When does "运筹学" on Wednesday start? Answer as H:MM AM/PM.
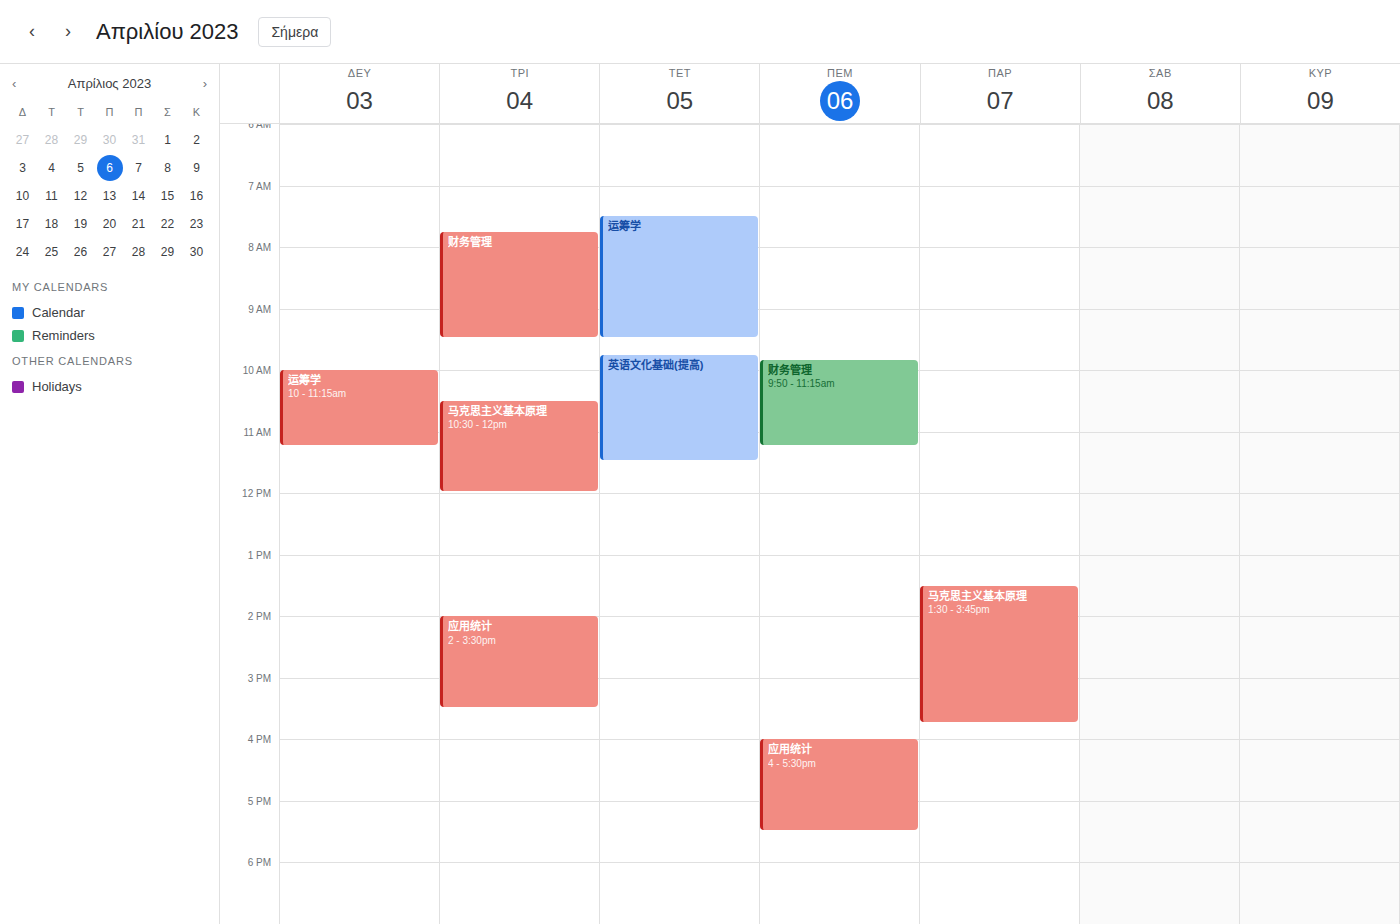
7:30 AM